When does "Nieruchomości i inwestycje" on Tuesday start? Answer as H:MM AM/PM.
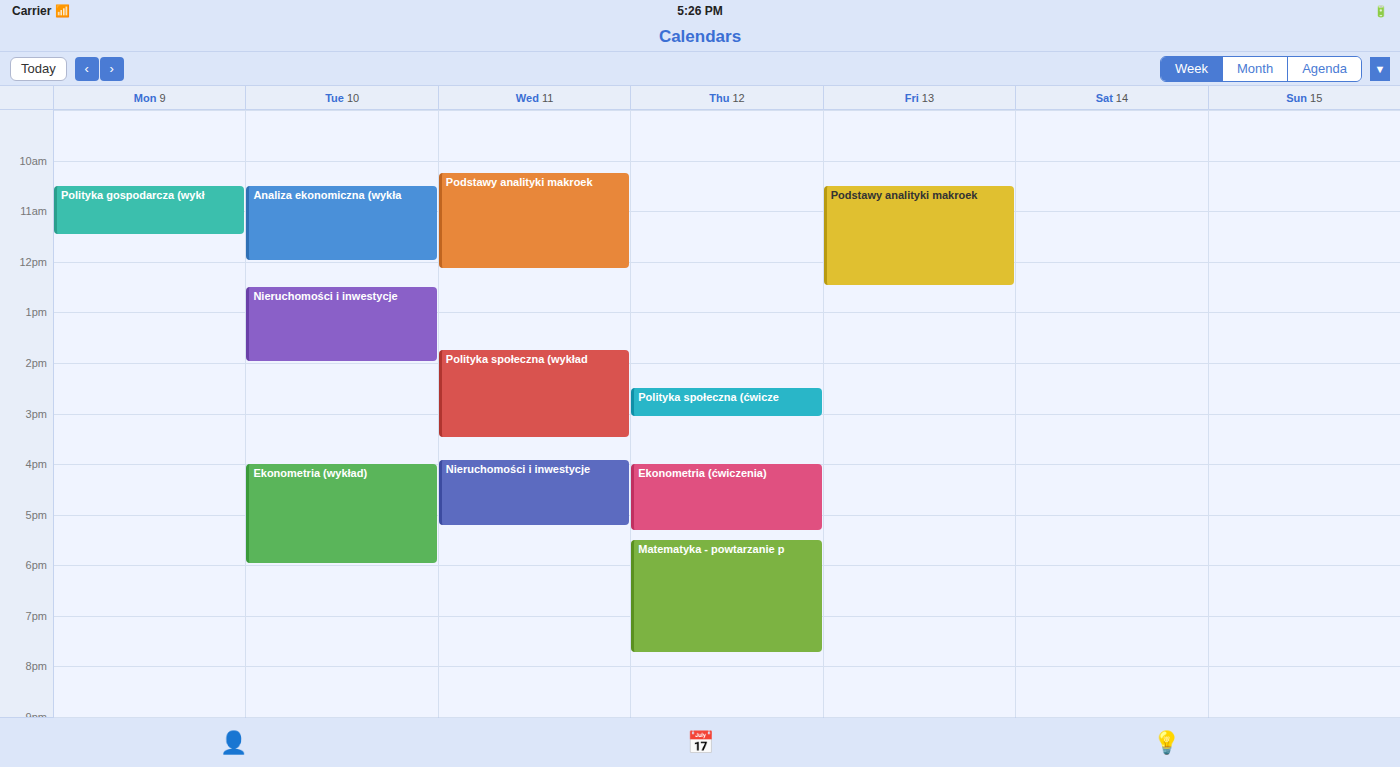
12:30 PM